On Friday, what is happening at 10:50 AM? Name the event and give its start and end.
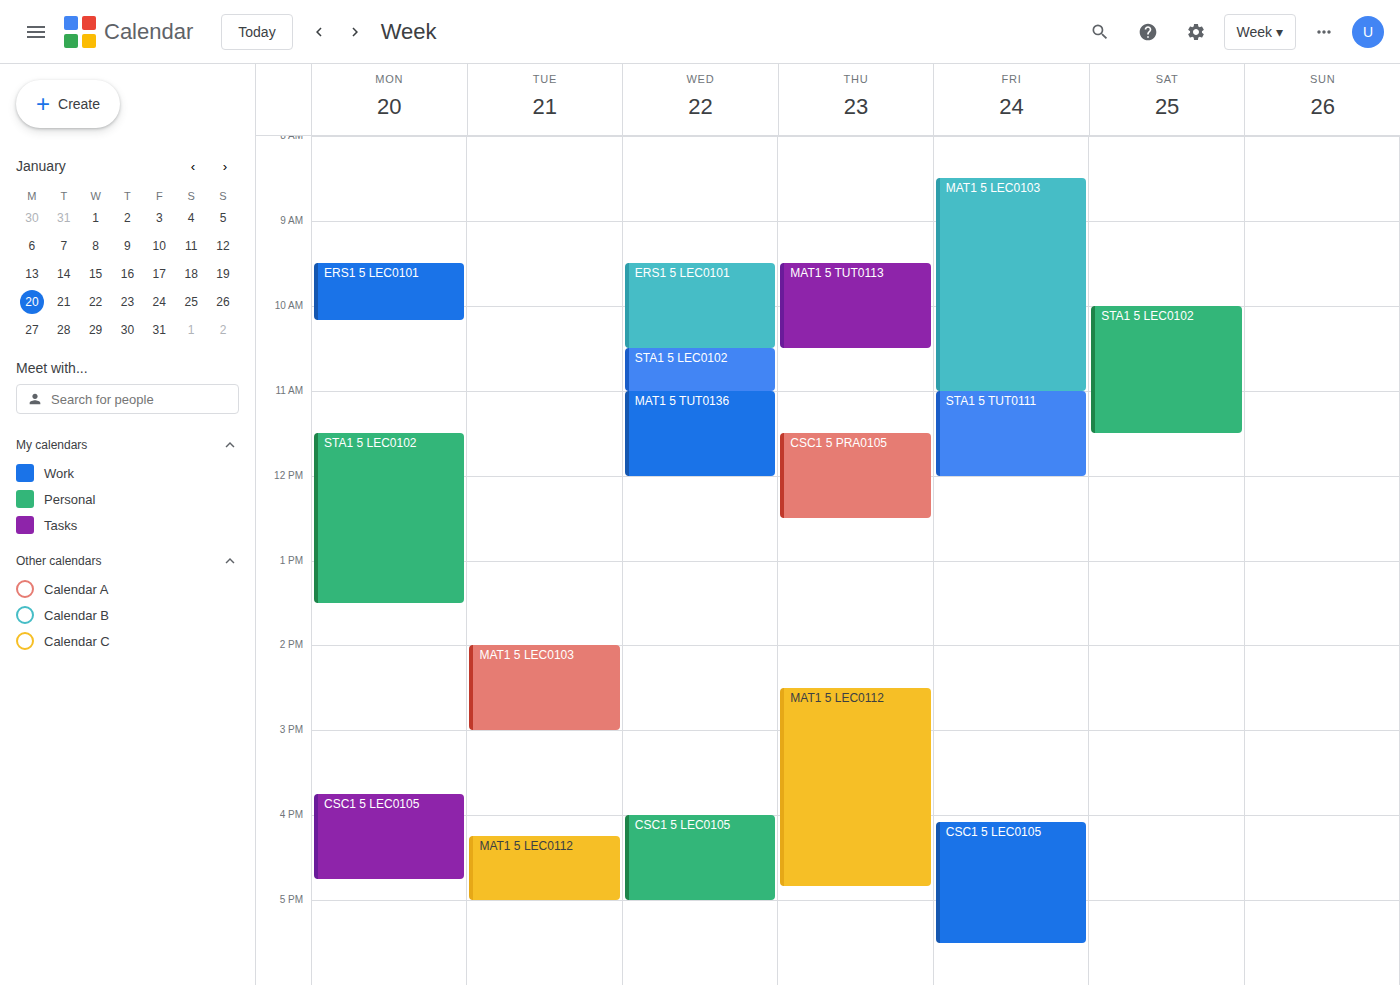
"MAT1 5 LEC0103", 8:30 AM to 11:00 AM